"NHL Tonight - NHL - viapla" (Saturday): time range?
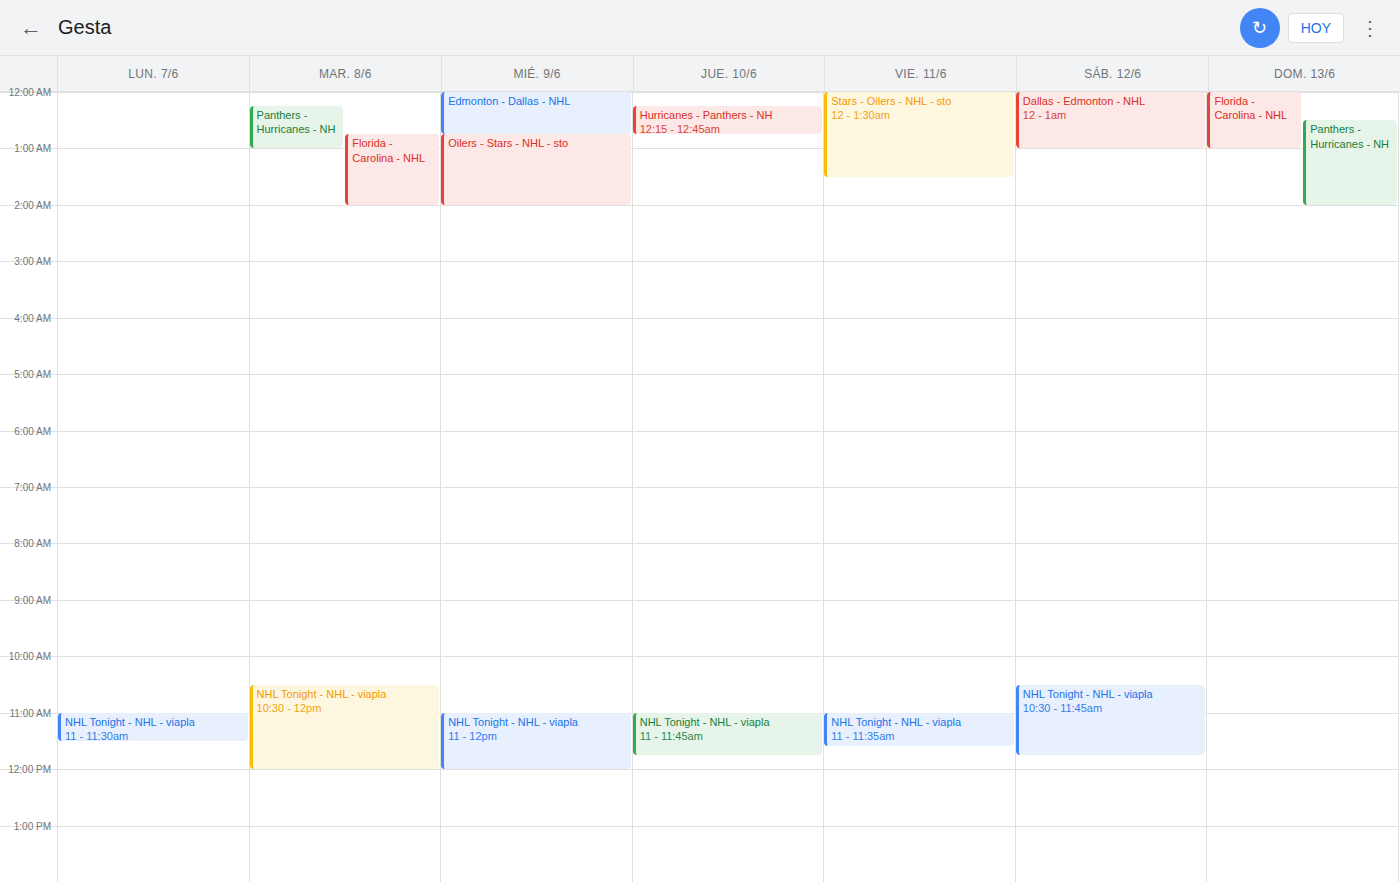
10:30 to 11:45